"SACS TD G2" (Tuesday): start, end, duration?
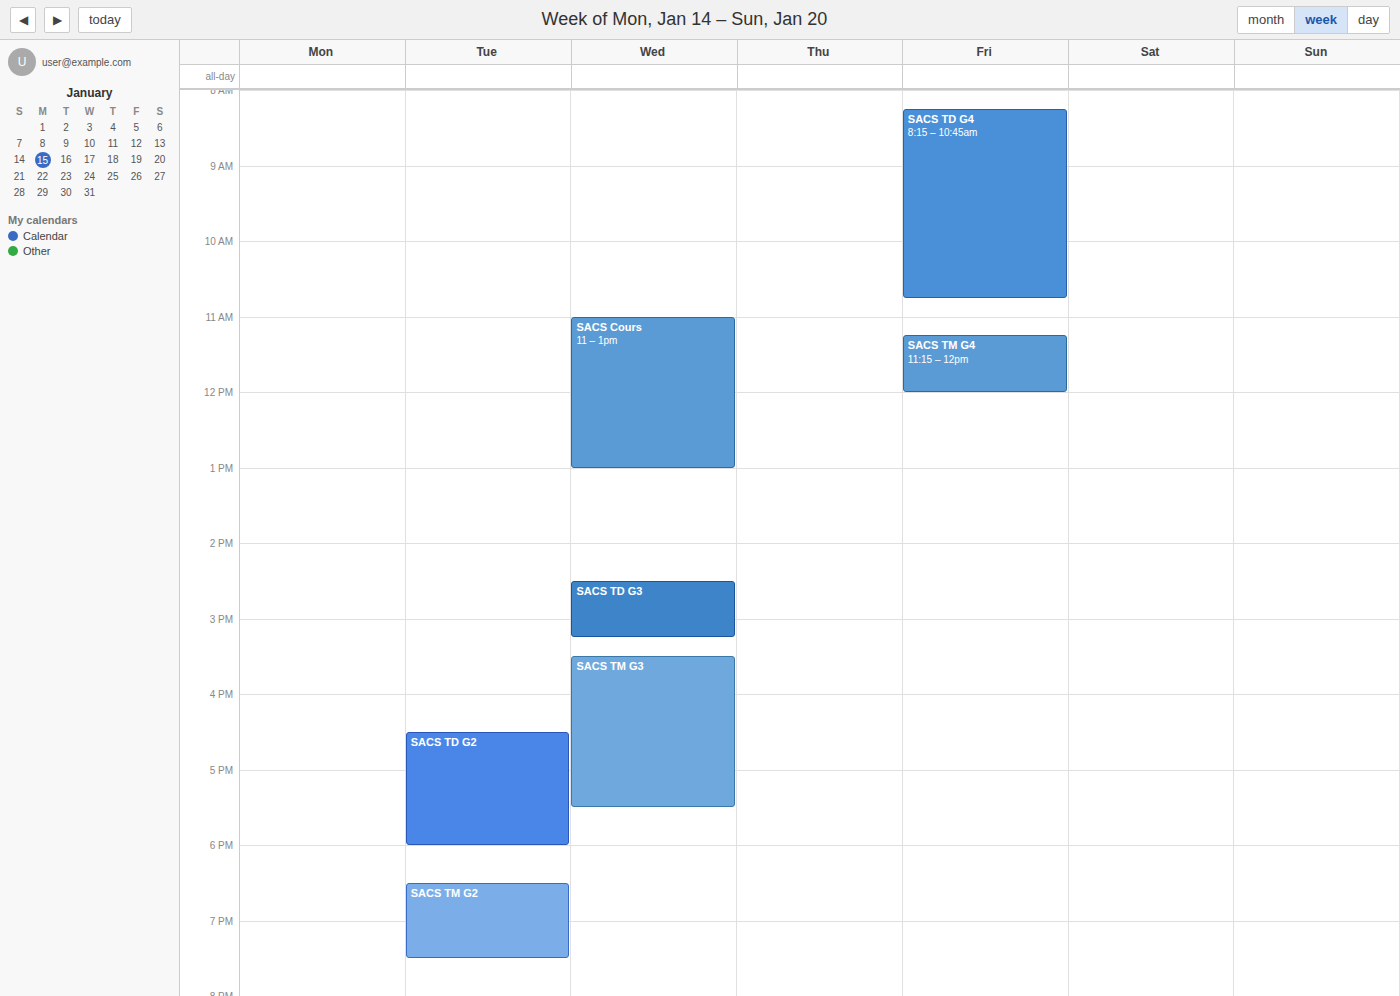
4:30 PM to 6:00 PM, 1 hour 30 minutes